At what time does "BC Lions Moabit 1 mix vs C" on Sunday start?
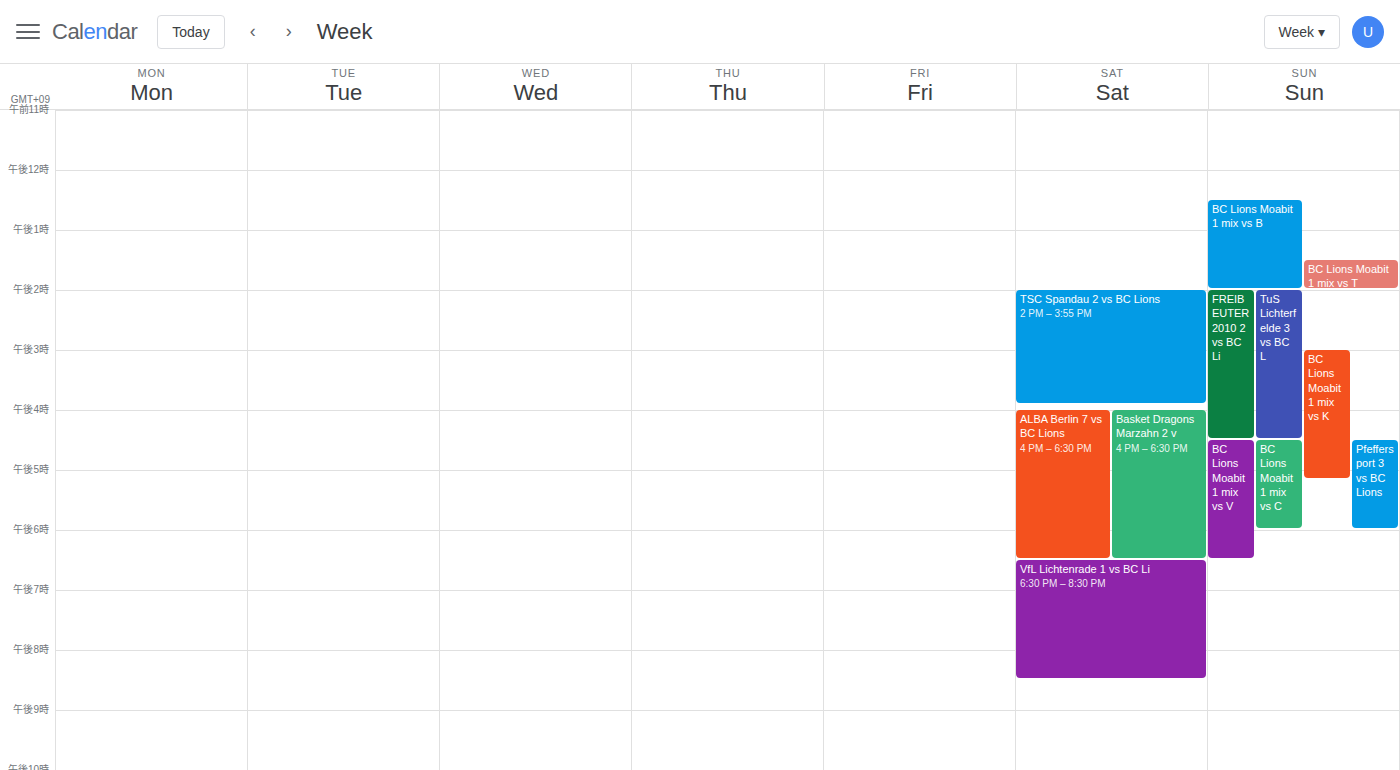
4:30 PM